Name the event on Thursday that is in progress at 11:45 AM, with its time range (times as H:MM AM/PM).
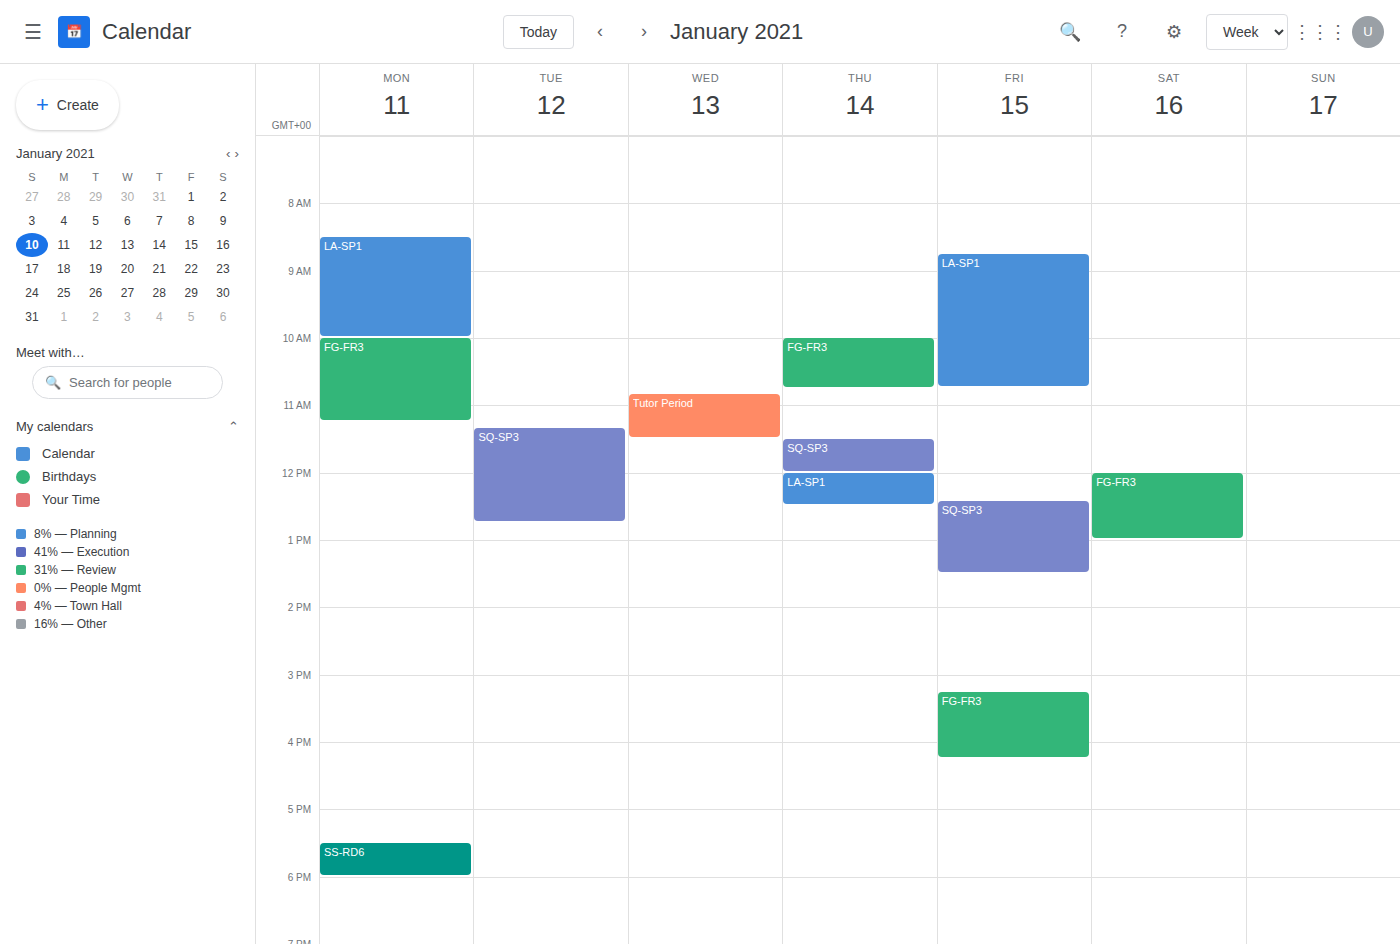
"SQ-SP3", 11:30 AM to 12:00 PM